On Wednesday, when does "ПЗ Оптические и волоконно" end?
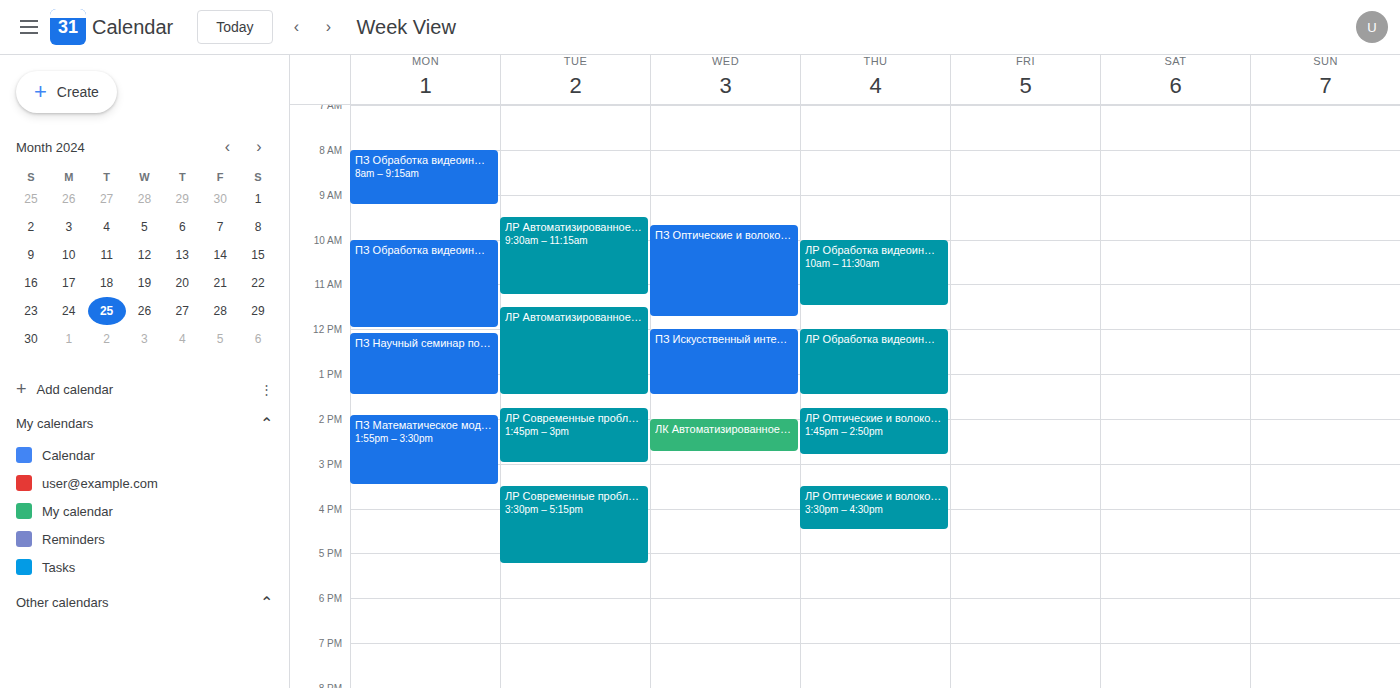
11:45 AM